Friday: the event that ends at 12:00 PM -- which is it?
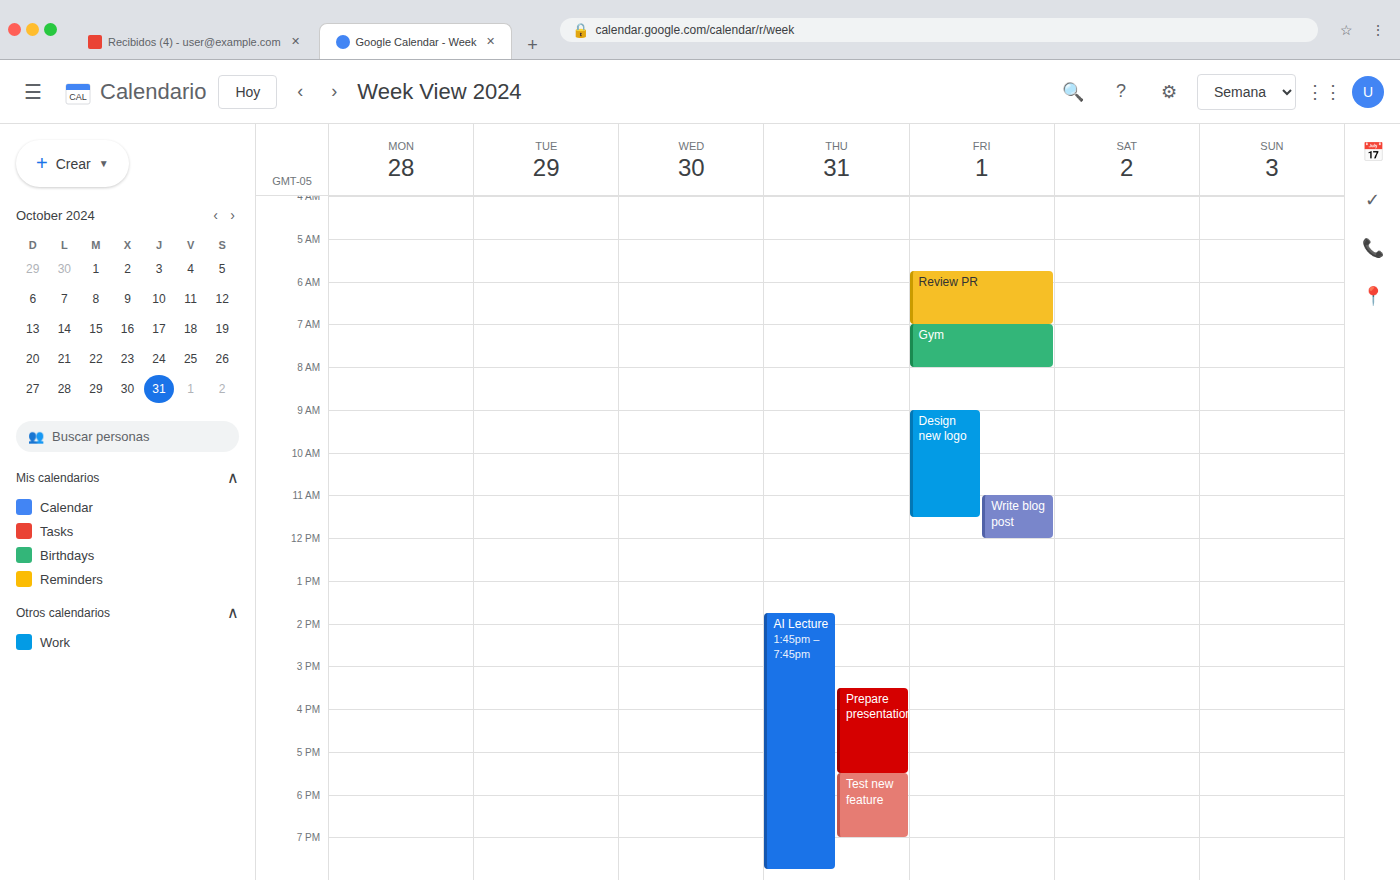
"Write blog post"